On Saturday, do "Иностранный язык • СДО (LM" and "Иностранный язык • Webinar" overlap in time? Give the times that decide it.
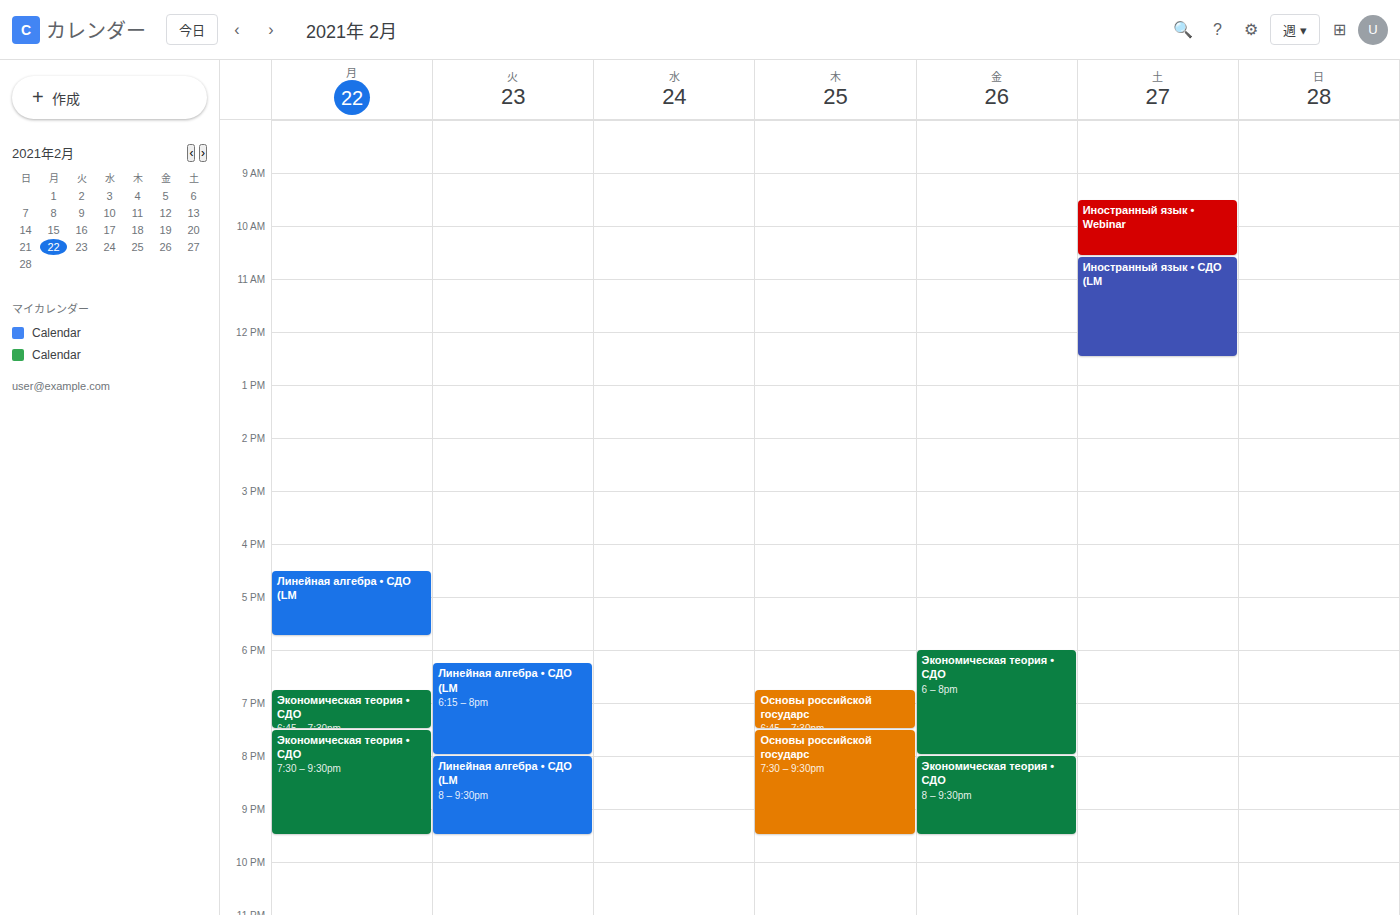
"Иностранный язык • Webinar" ends at 10:35 AM, exactly when "Иностранный язык • СДО (LM" starts -- they touch but do not overlap.